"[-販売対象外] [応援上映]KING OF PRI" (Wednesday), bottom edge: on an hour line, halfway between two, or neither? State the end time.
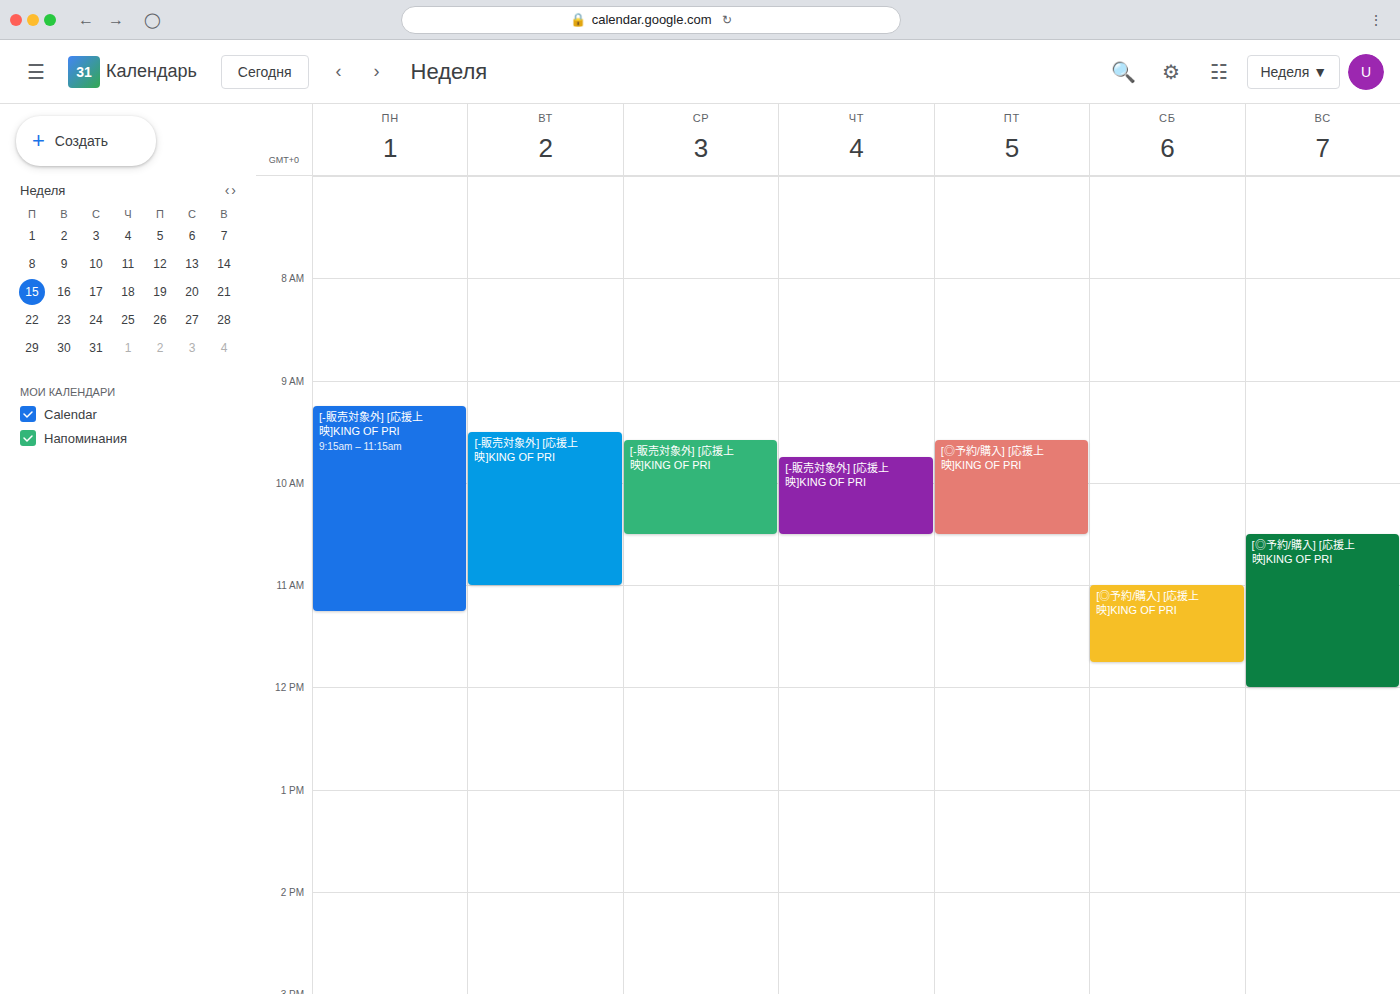
10:30 AM -- halfway between the 10 AM and 11 AM lines.